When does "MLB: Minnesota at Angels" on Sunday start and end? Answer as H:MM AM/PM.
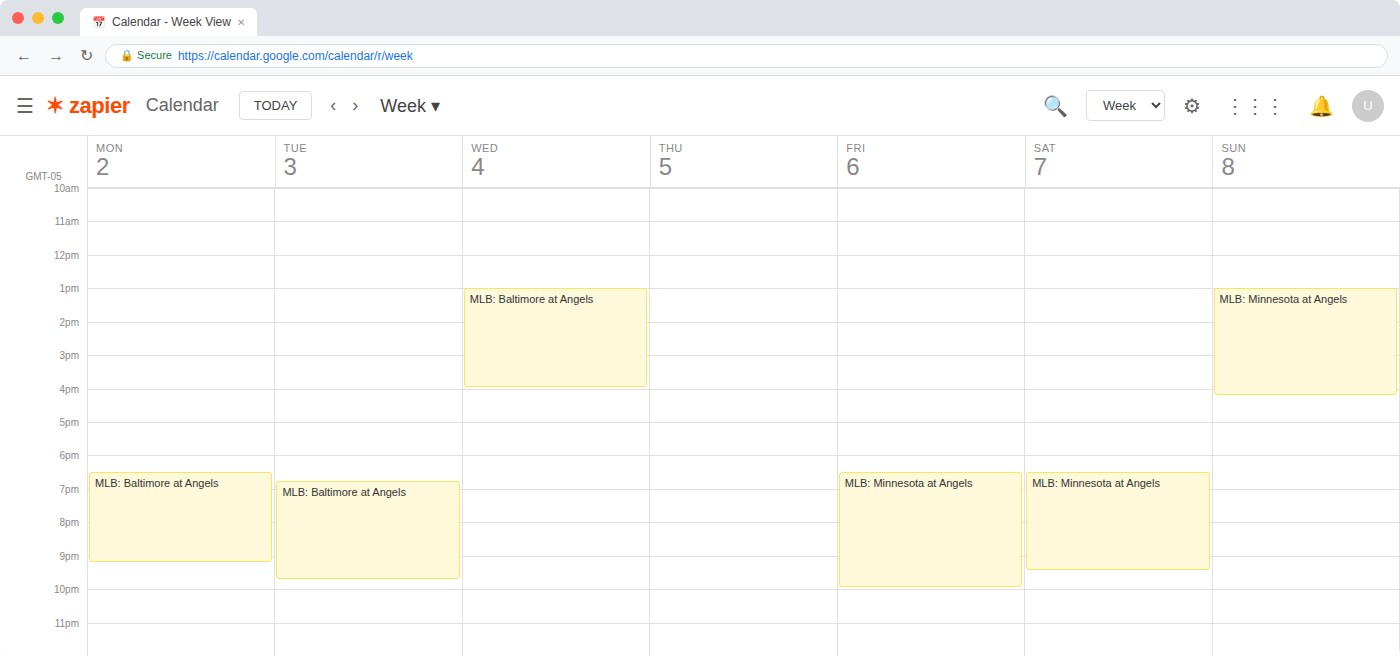
1:00 PM to 4:15 PM